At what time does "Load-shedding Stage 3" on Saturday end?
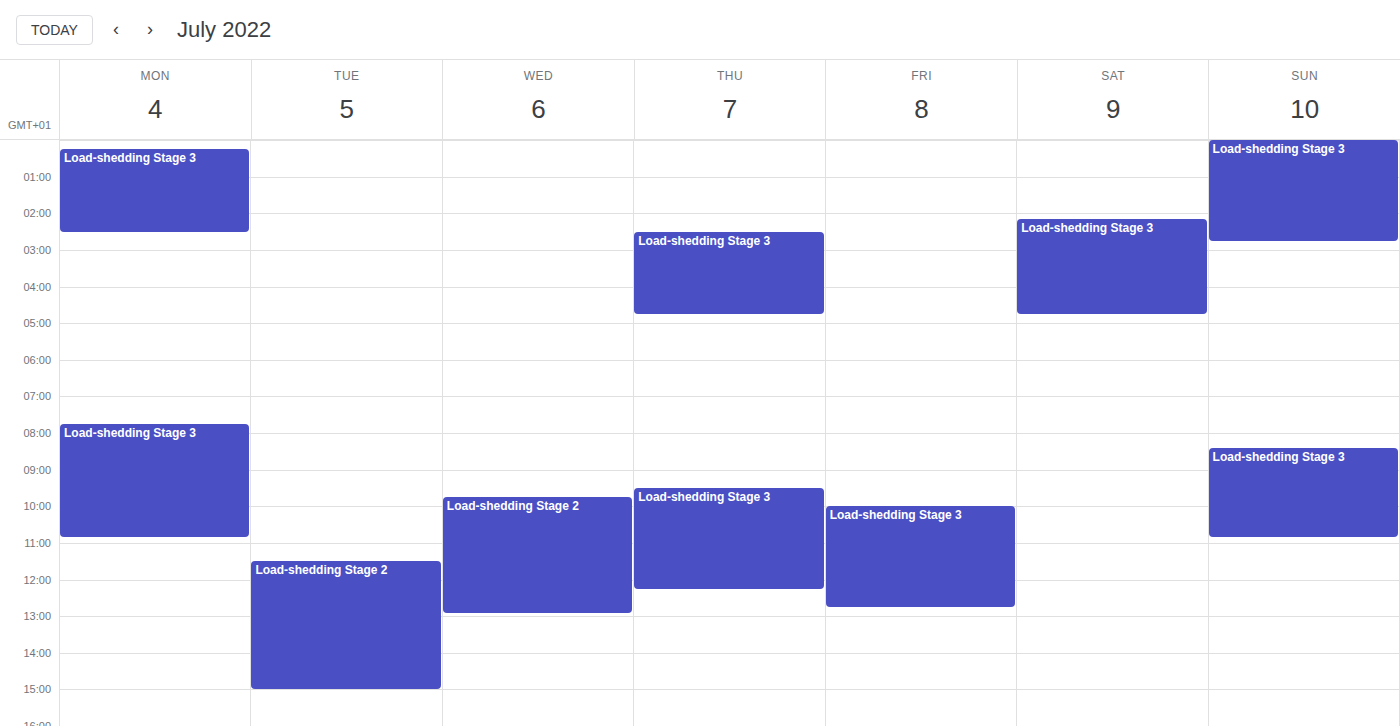
04:45